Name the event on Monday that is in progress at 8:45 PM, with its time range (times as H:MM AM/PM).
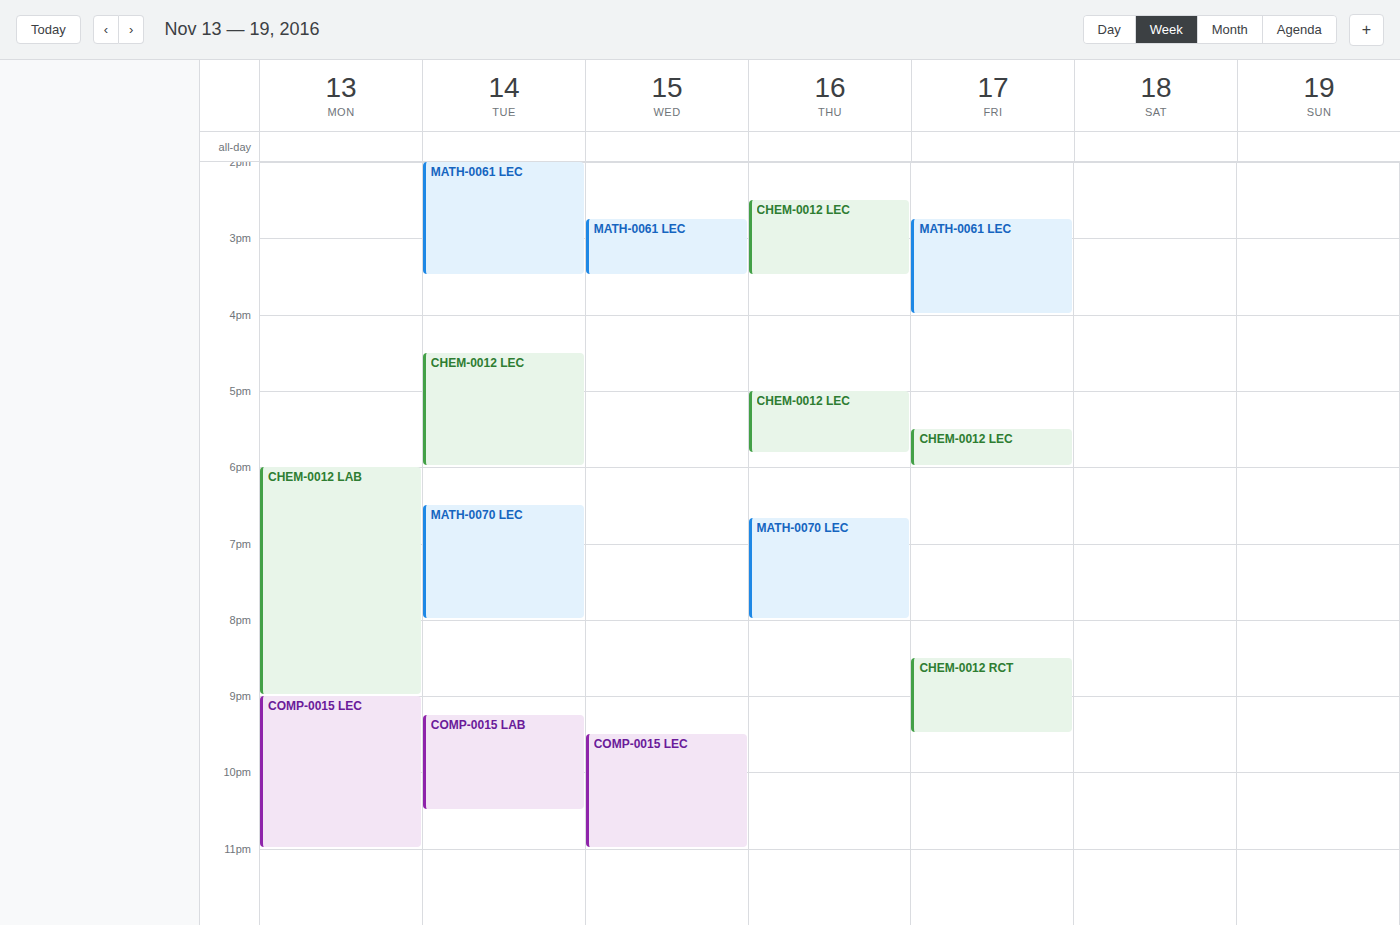
"CHEM-0012 LAB", 6:00 PM to 9:00 PM